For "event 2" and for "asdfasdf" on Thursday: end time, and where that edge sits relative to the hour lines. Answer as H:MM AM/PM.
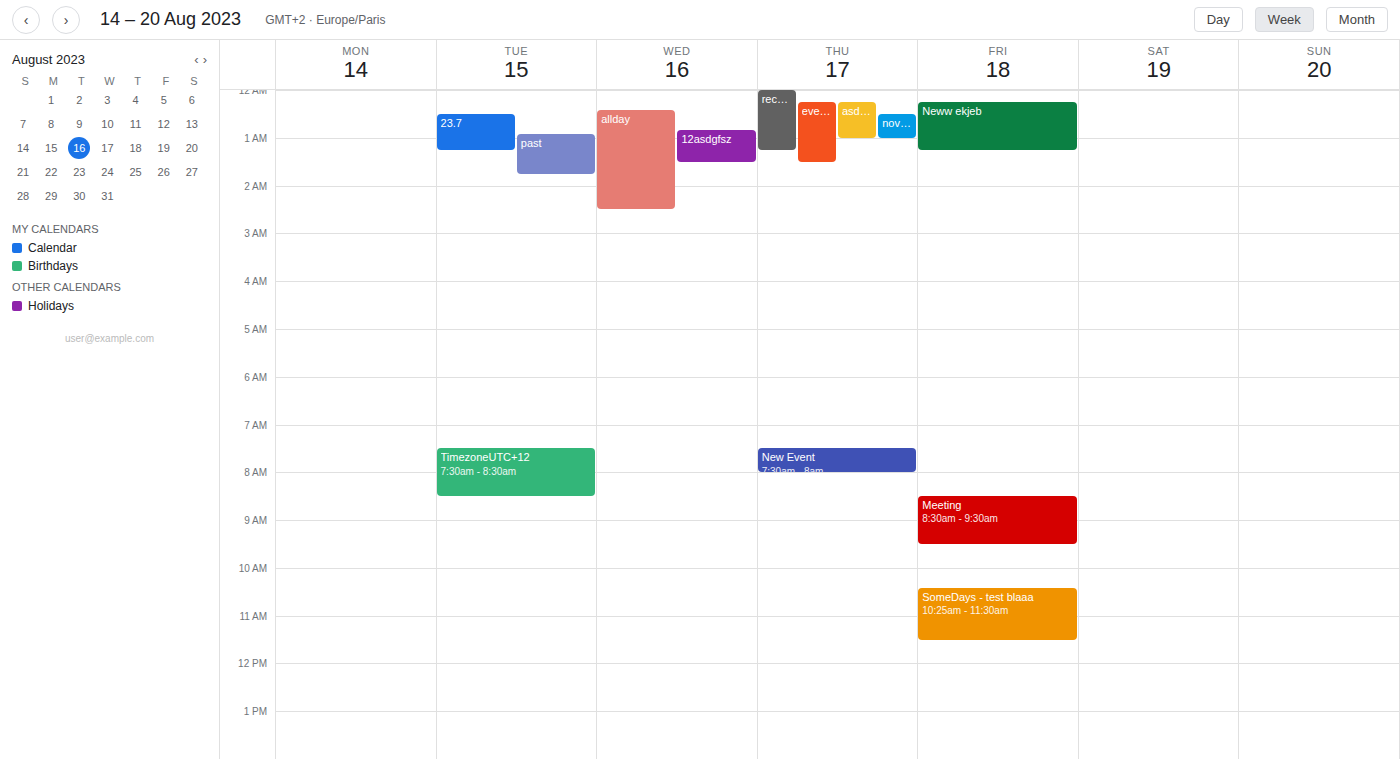
"event 2": 1:30 AM, halfway between the 1 AM and 2 AM lines. "asdfasdf": 1:00 AM, exactly on the 1 AM line.